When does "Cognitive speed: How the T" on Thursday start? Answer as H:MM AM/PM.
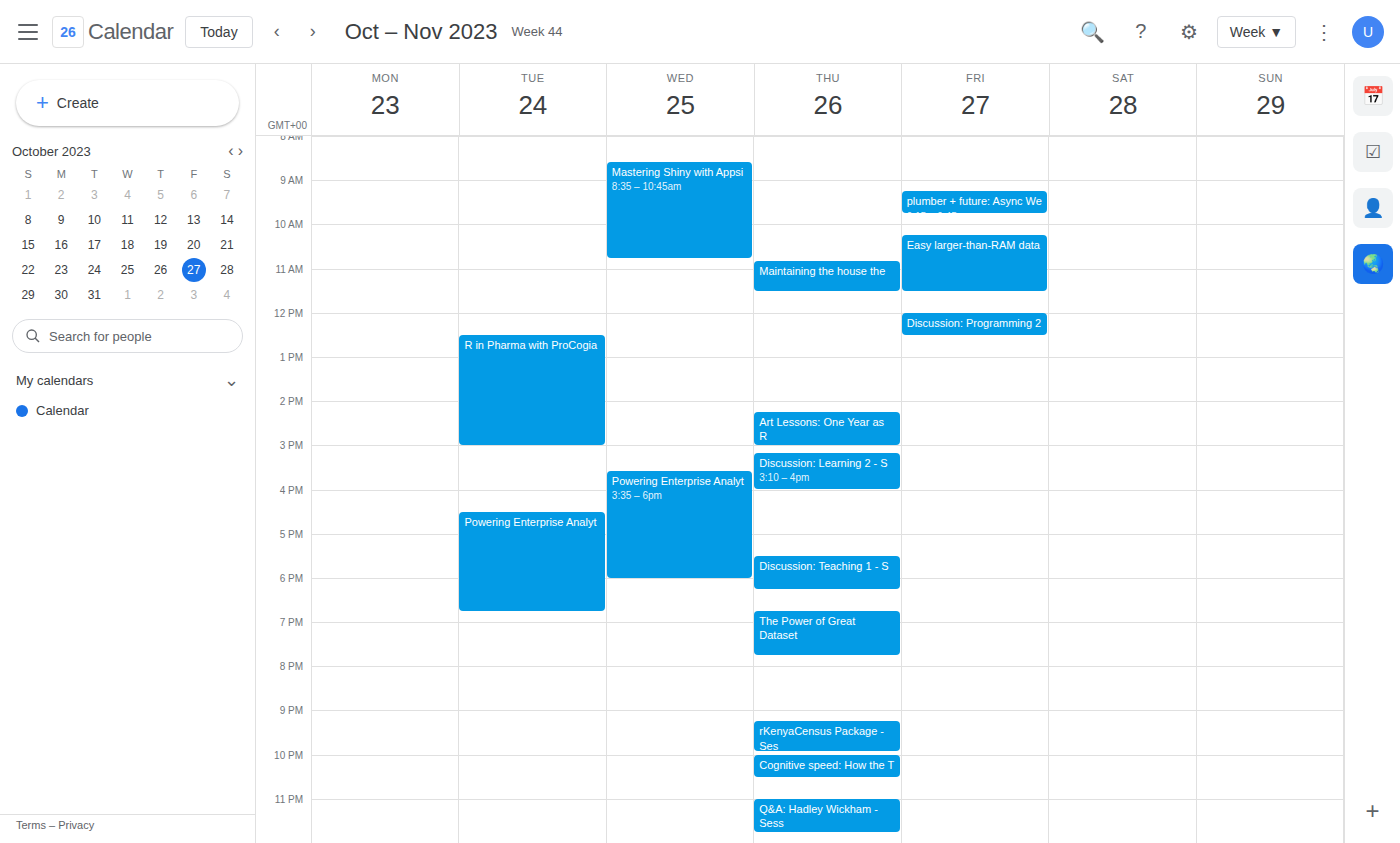
10:00 PM